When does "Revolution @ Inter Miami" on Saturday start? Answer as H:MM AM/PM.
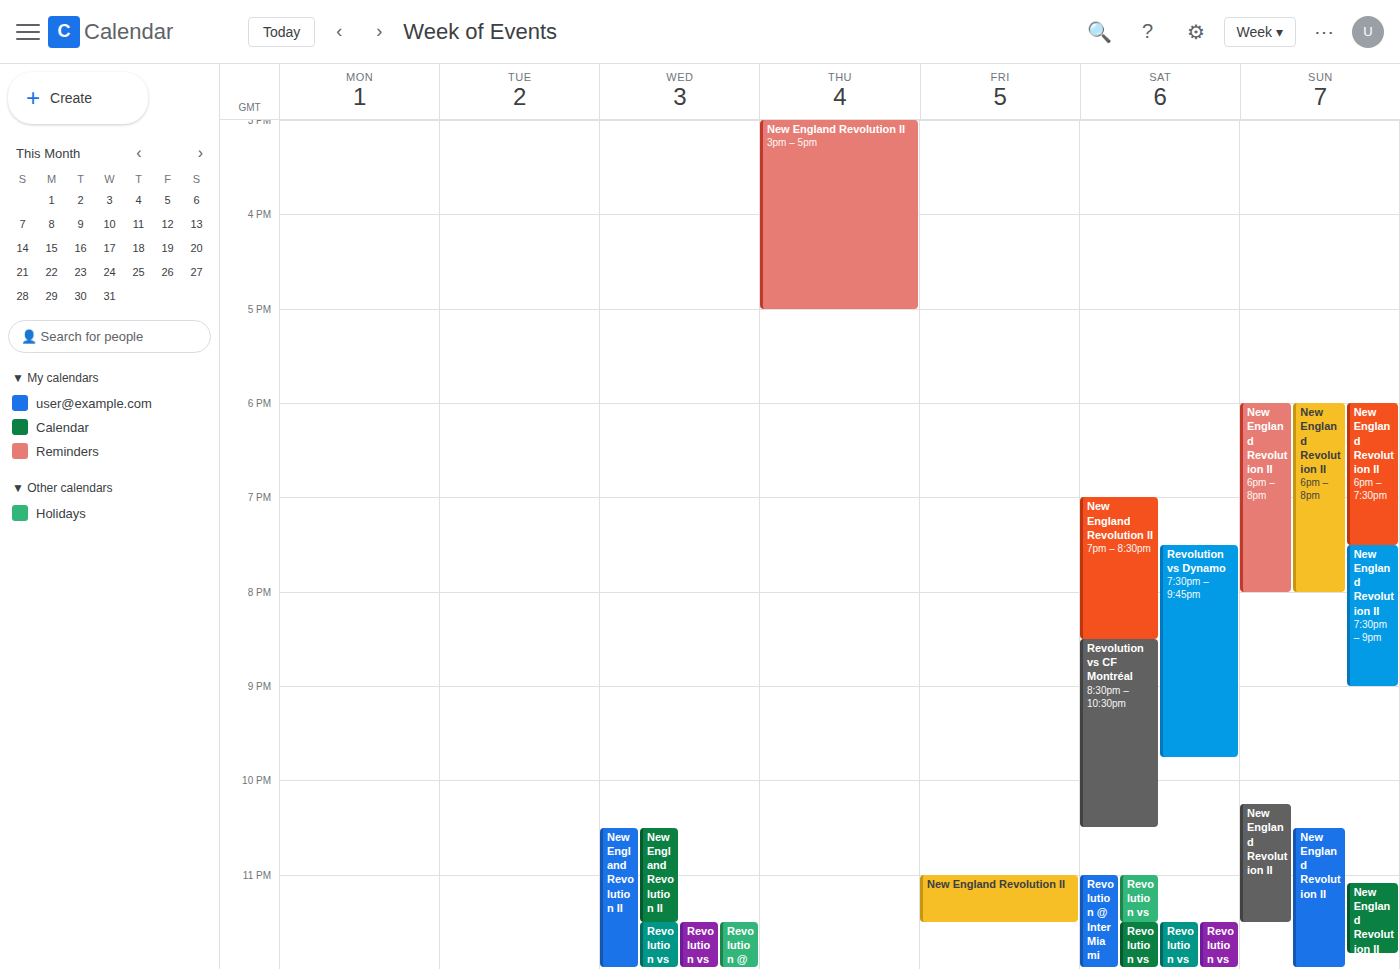
11:00 PM